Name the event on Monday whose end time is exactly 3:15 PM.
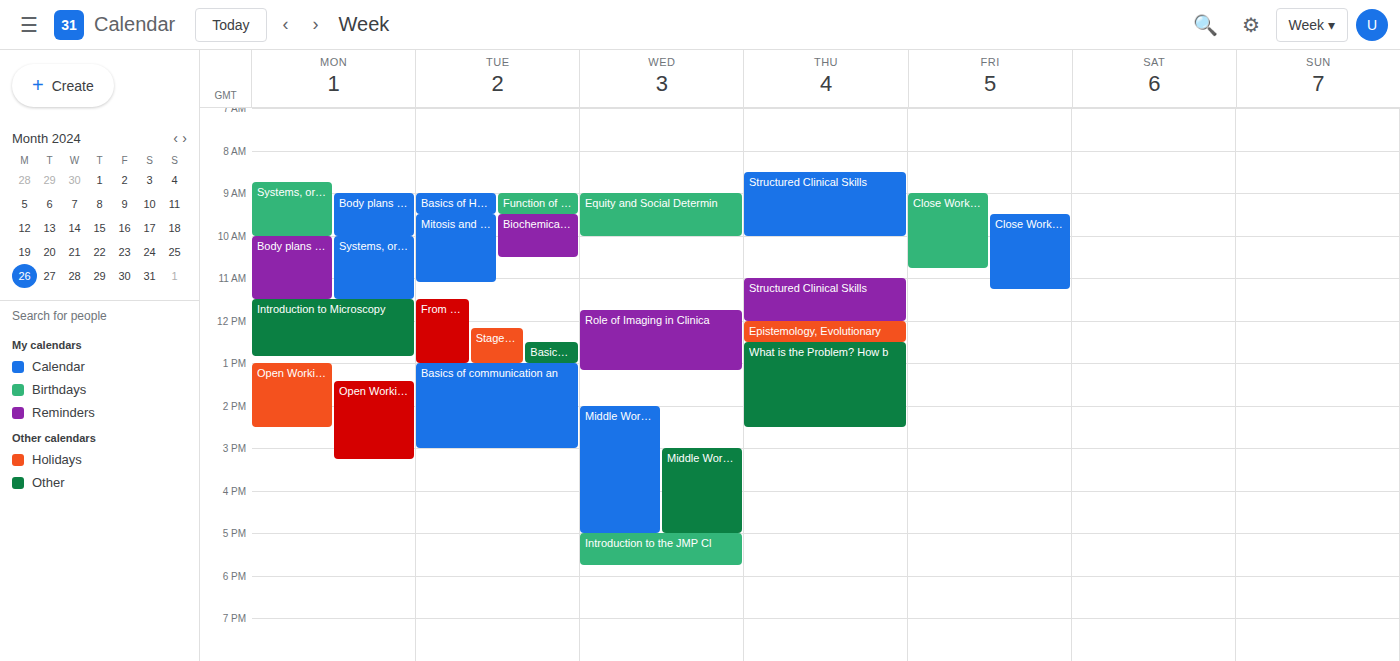
"Open Working Problem 2 - P"